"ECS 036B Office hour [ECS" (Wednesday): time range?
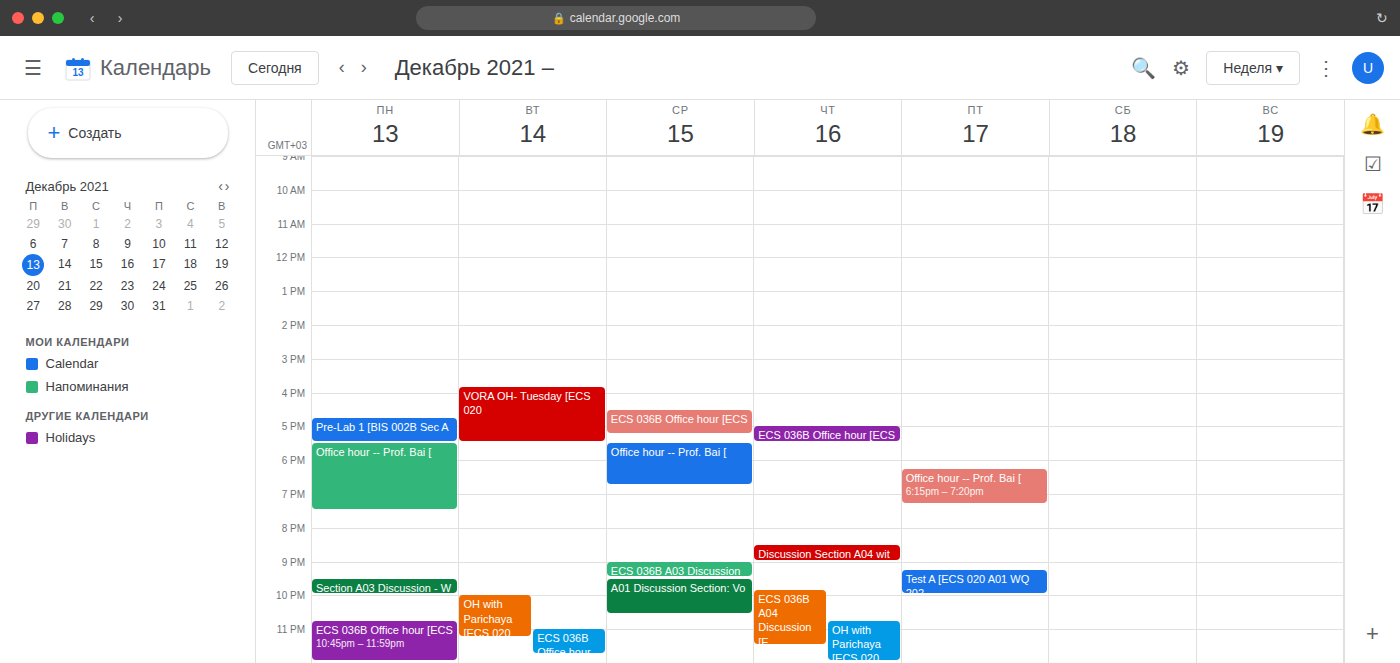
16:30 to 17:15